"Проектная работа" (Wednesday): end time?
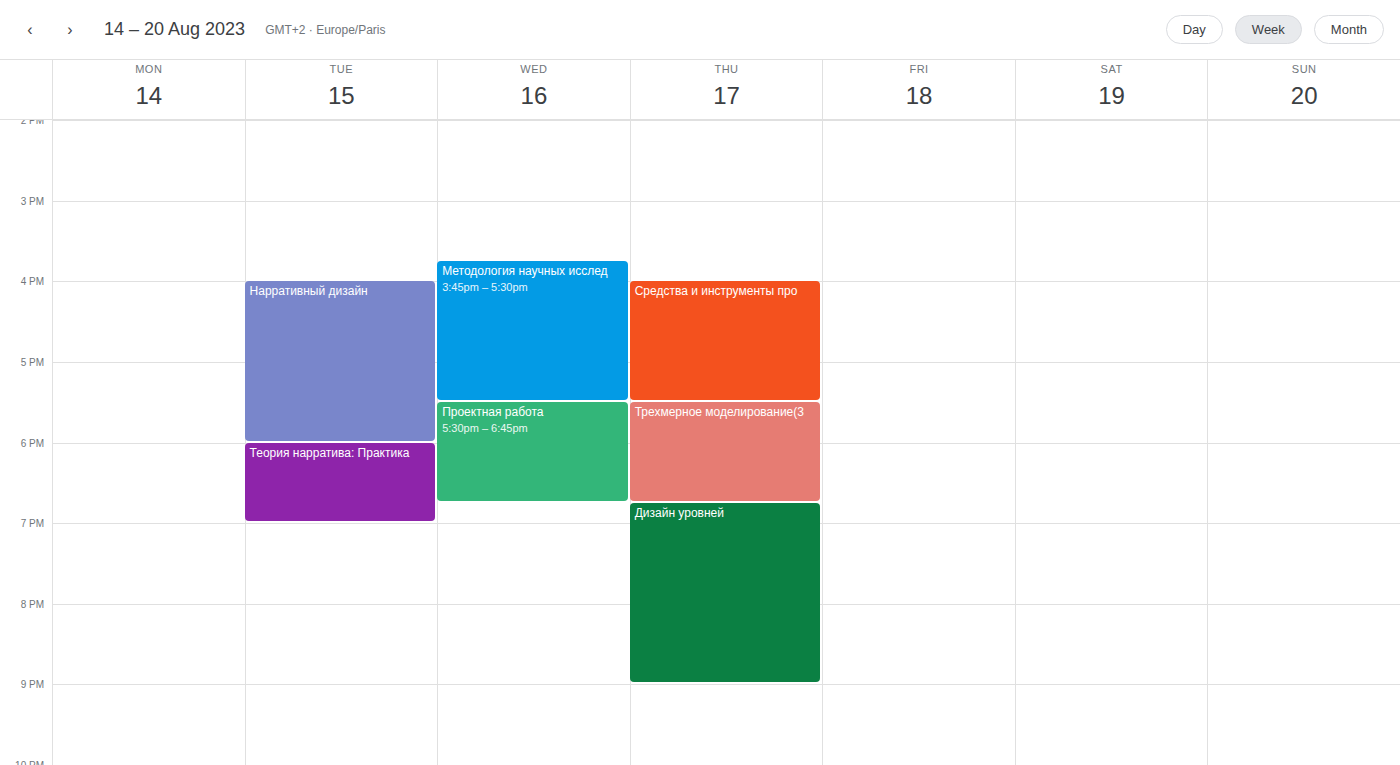
18:45